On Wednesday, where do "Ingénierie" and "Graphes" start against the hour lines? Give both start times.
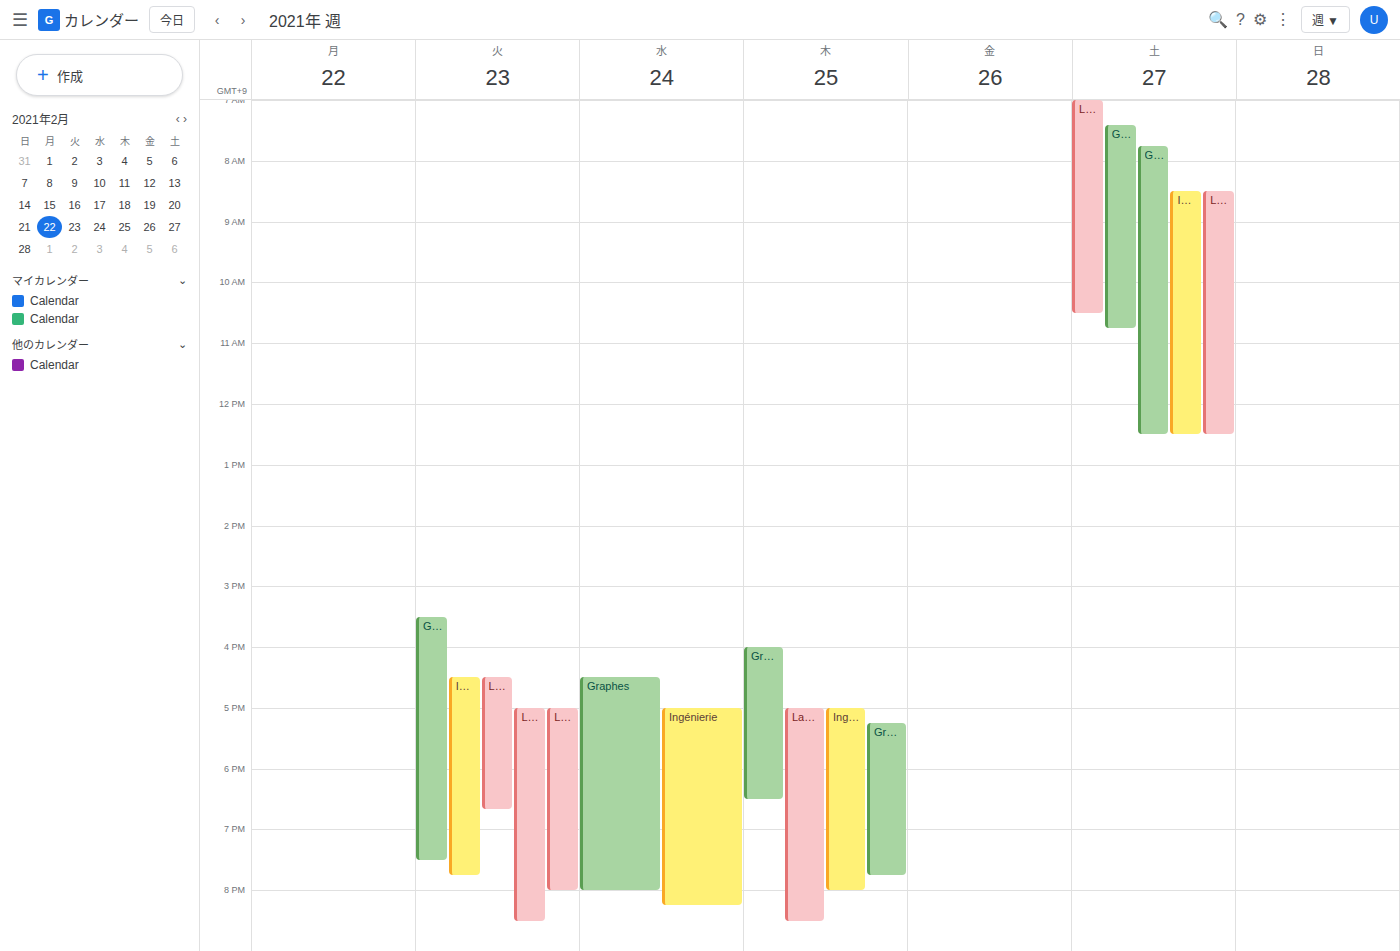
"Ingénierie": 17:00, exactly on the 17:00 line. "Graphes": 16:30, halfway between the 16:00 and 17:00 lines.